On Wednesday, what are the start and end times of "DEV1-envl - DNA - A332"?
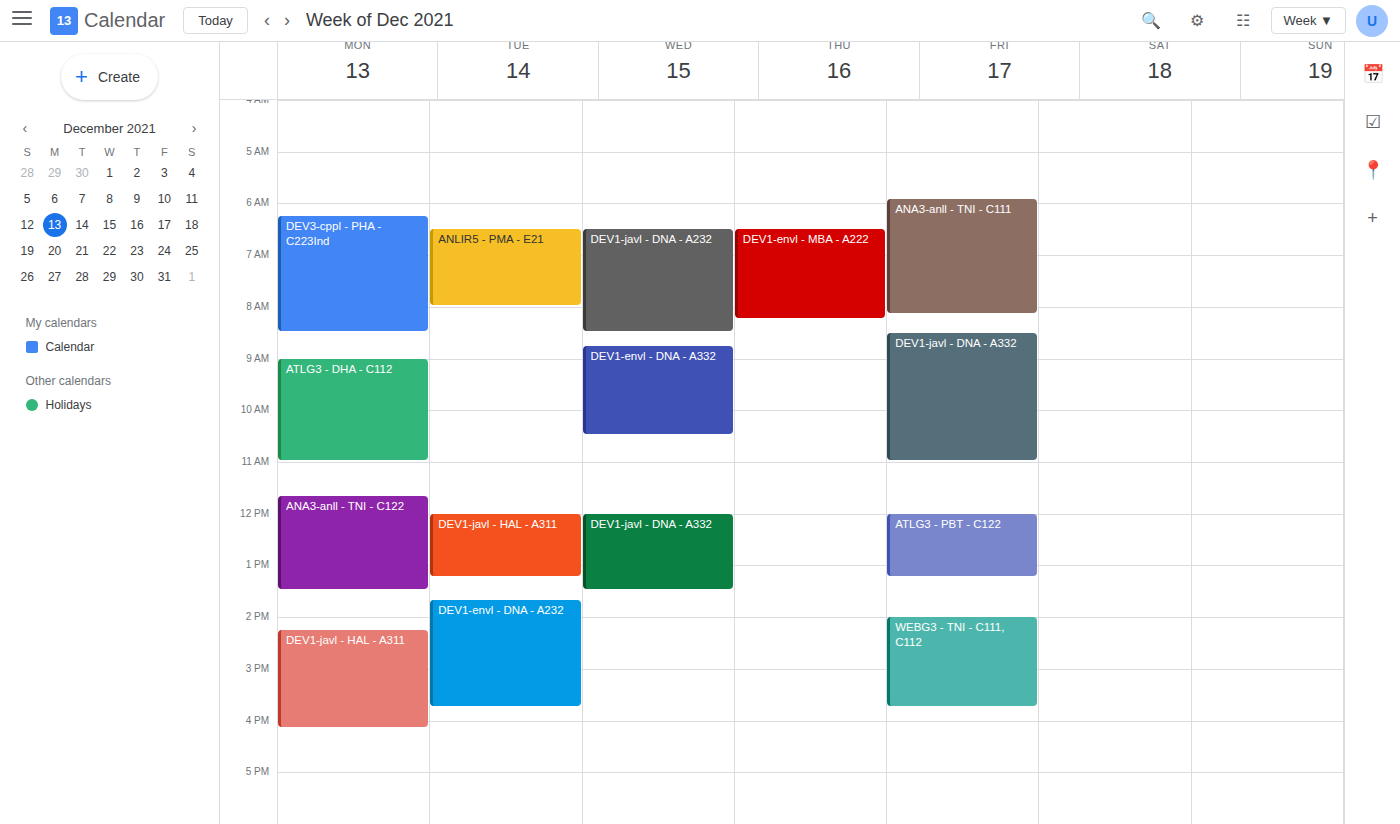
08:45 to 10:30